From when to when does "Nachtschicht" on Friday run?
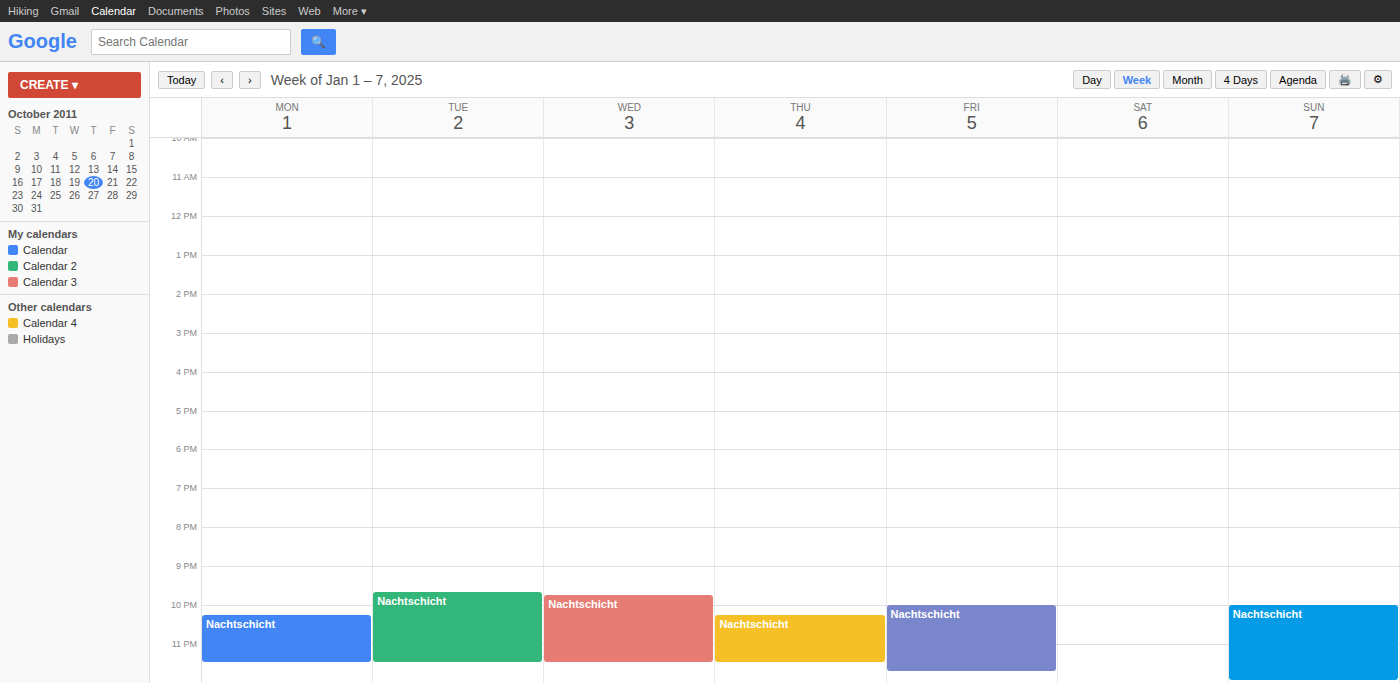
10:00 PM to 11:45 PM